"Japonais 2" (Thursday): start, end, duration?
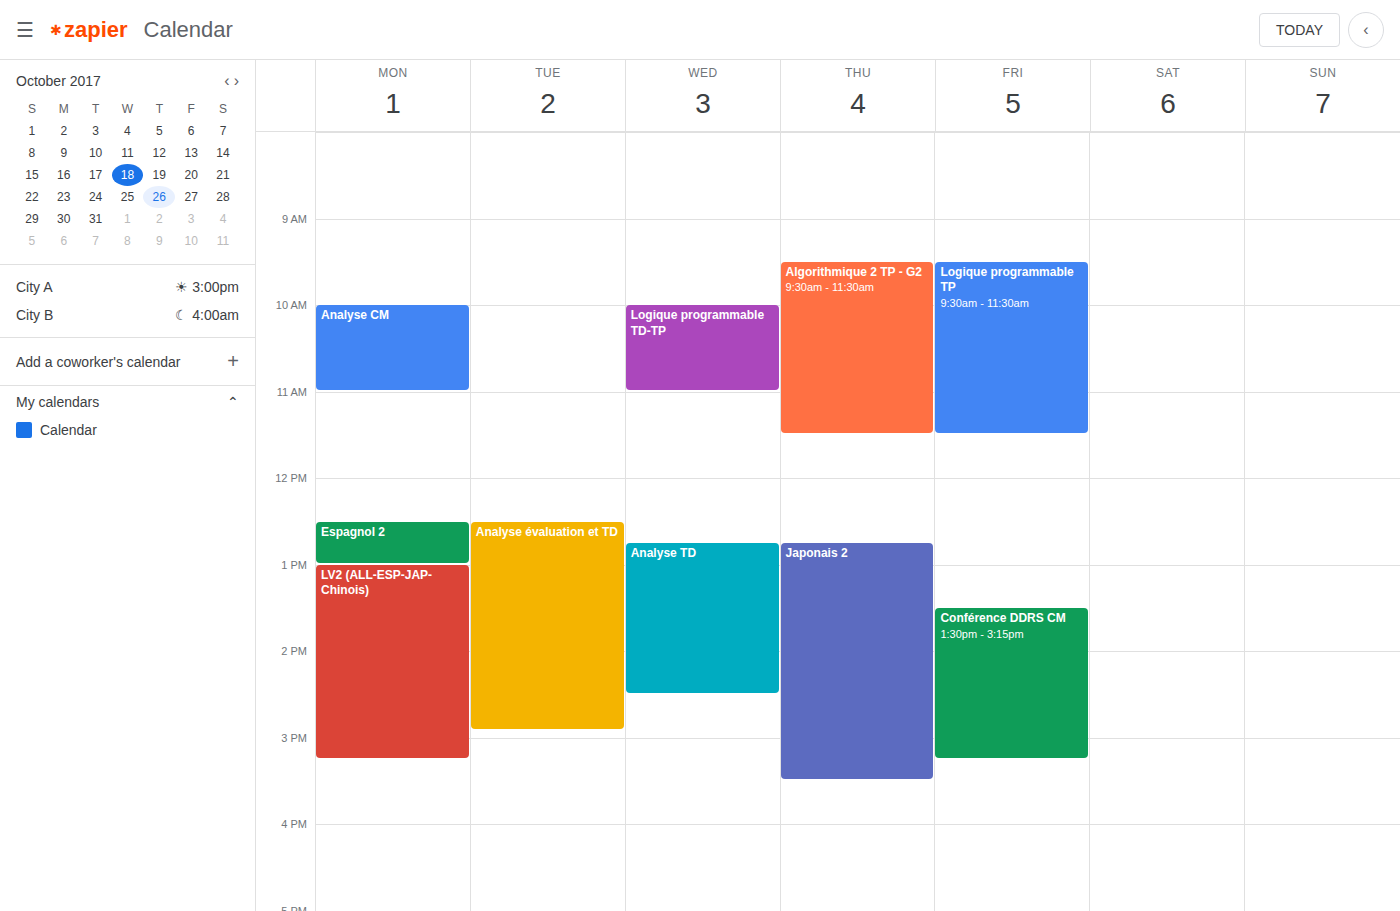
12:45 PM to 3:30 PM, 2 hours 45 minutes